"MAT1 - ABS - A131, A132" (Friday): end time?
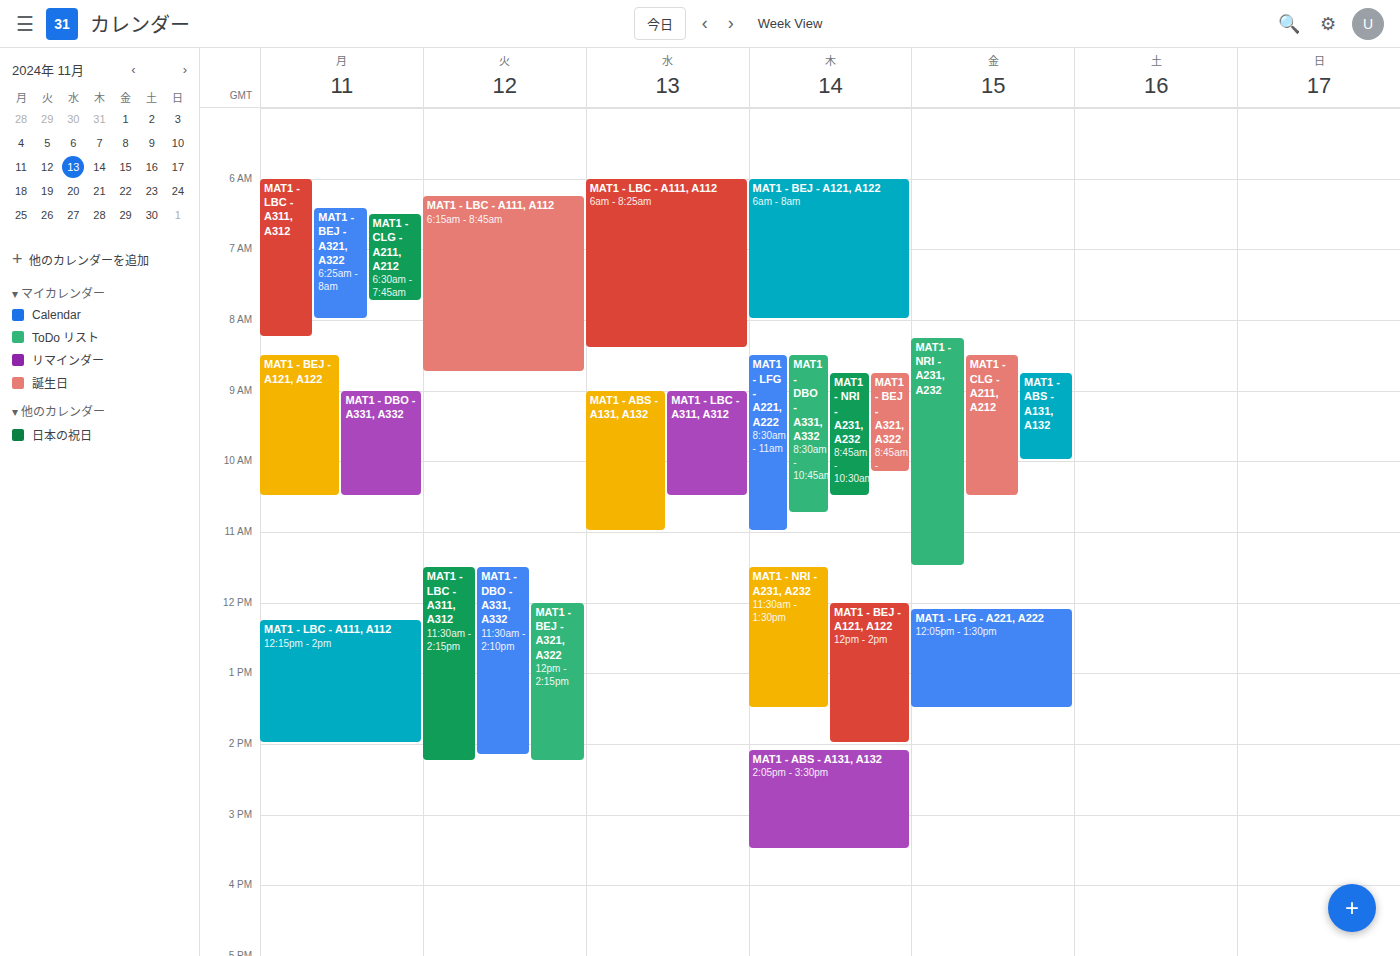
10:00 AM